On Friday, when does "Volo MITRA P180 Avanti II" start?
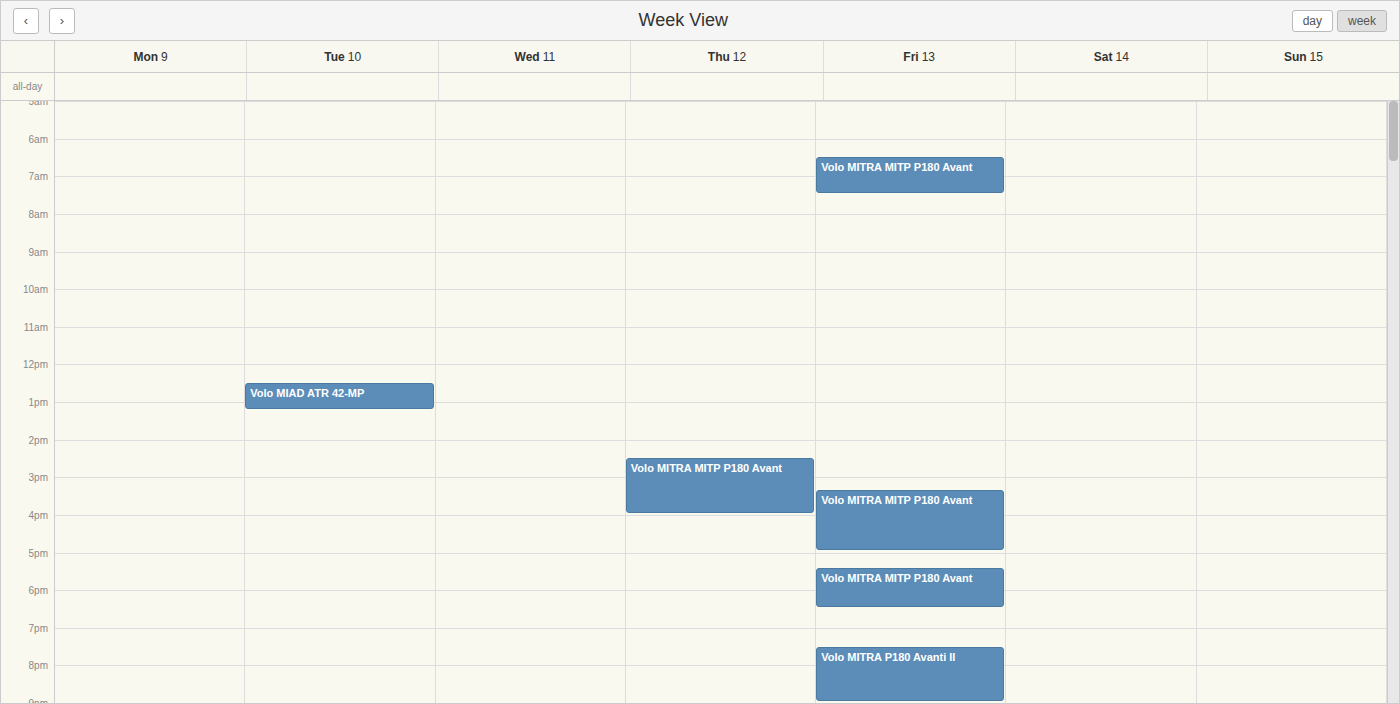
7:30 PM